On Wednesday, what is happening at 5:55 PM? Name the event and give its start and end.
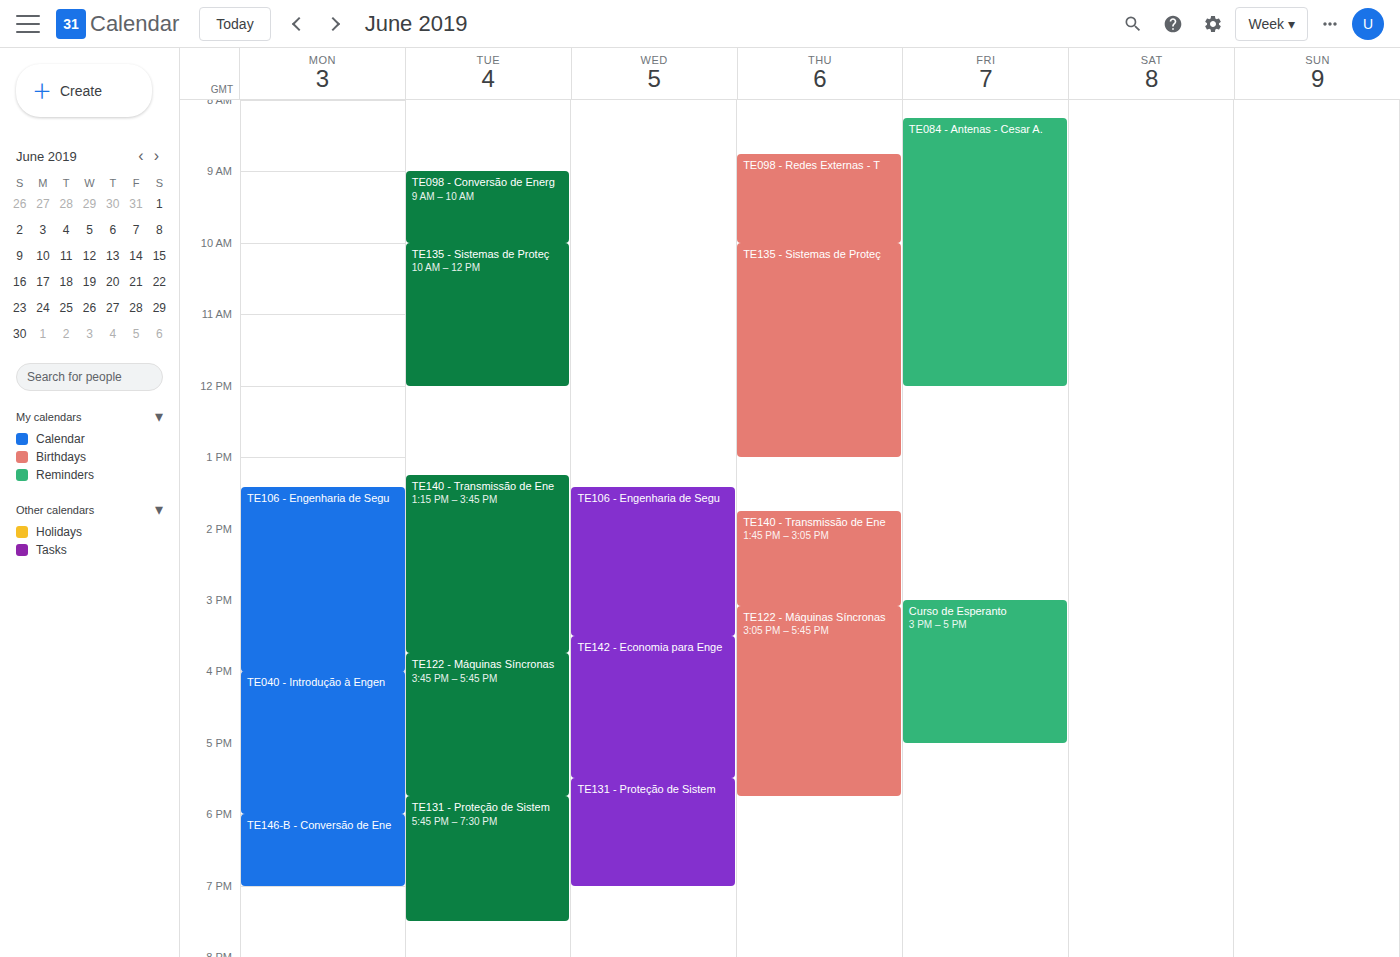
"TE131 - Proteção de Sistem", 5:30 PM to 7:00 PM